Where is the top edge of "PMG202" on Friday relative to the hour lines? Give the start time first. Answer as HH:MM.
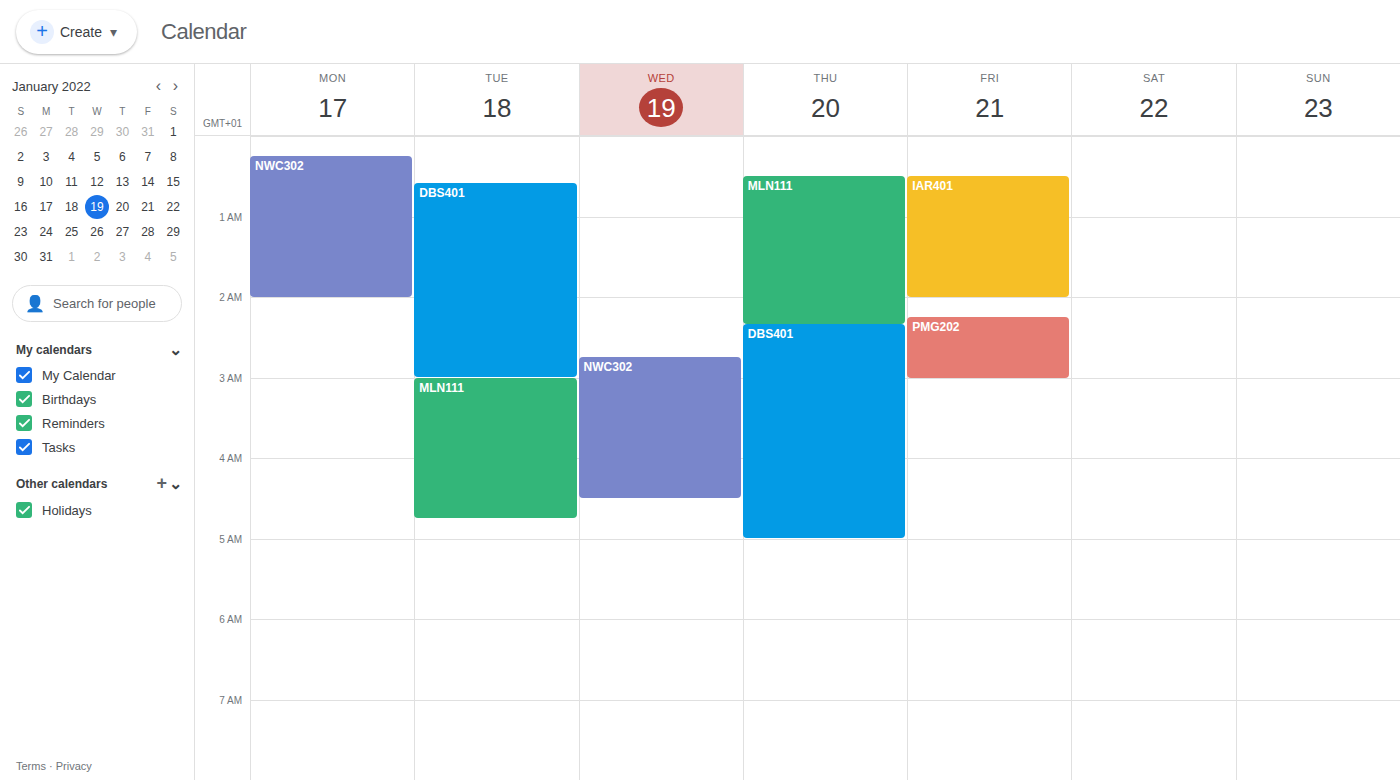
02:15 -- neither: a quarter of the way from the 02:00 line to the 03:00 line.